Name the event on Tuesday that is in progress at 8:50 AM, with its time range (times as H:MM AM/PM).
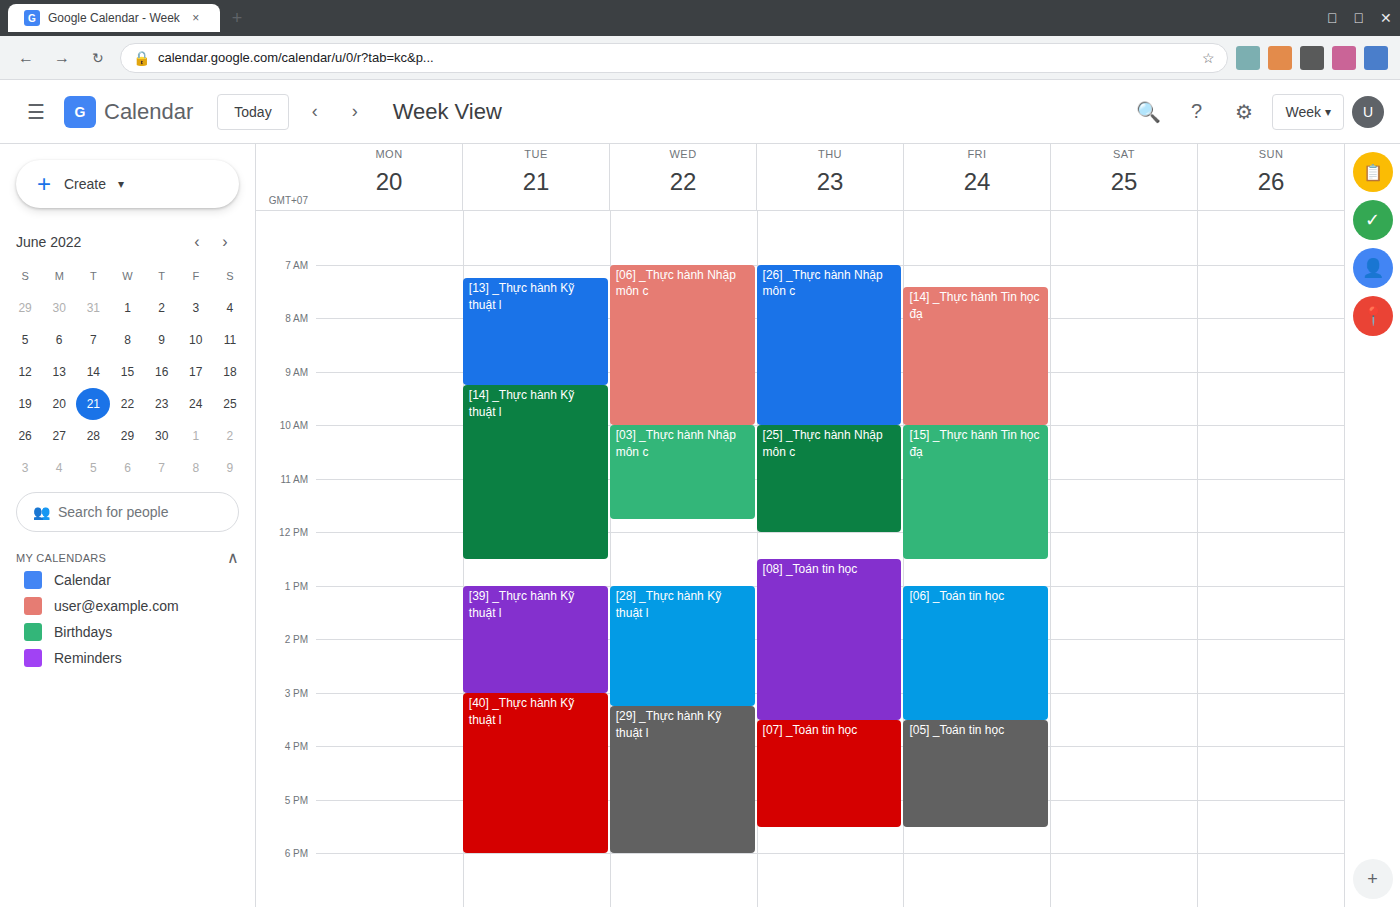
"[13] _Thực hành Kỹ thuật l", 7:15 AM to 9:15 AM